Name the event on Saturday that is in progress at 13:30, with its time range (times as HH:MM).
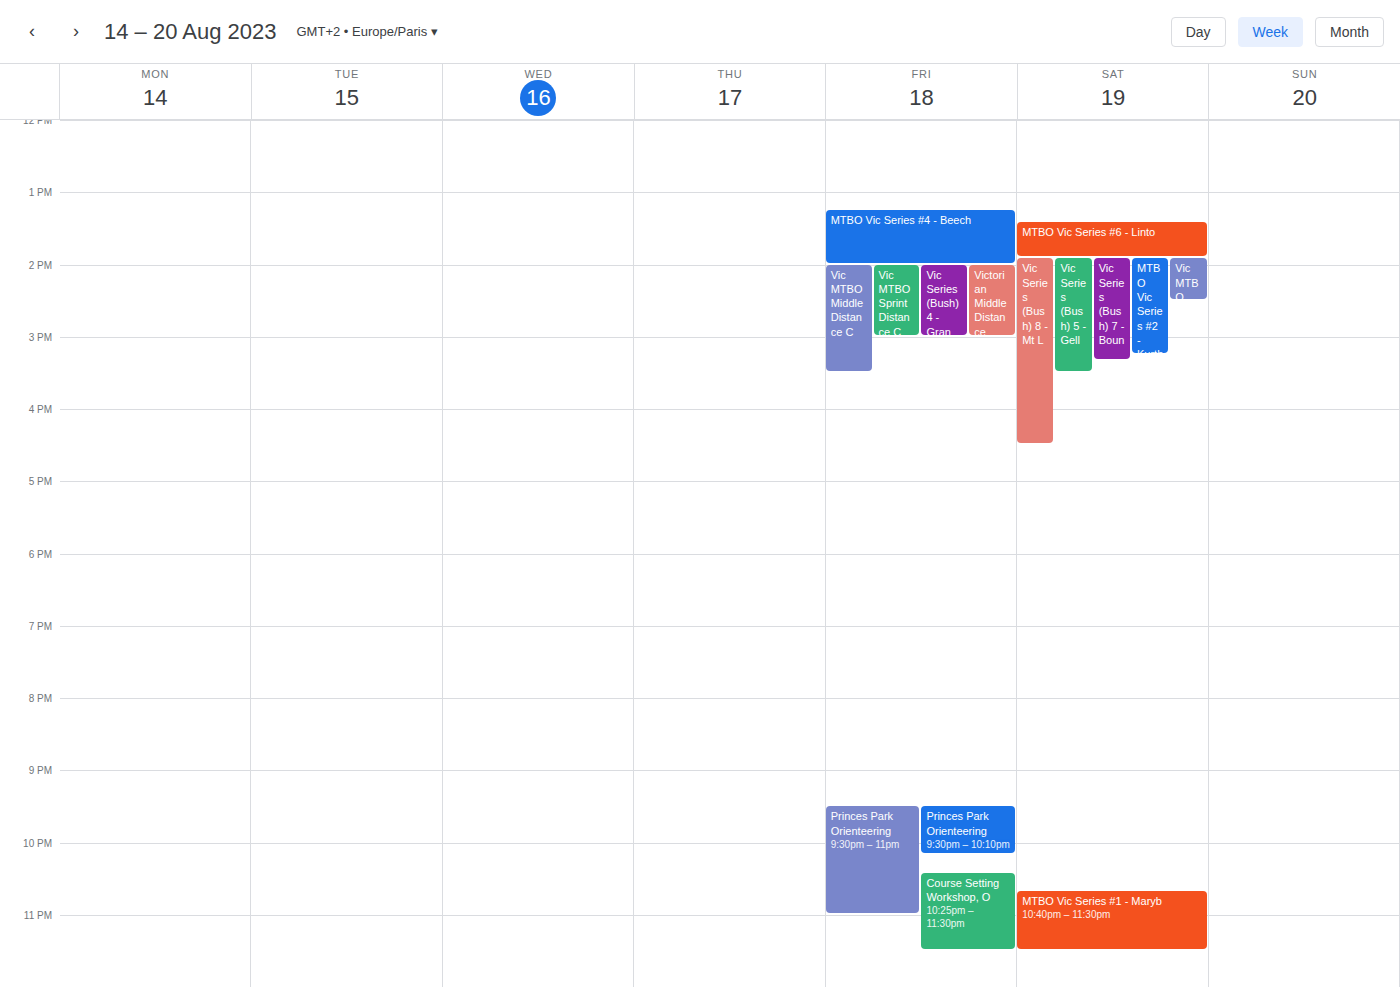
"MTBO Vic Series #6 - Linto", 13:25 to 13:55